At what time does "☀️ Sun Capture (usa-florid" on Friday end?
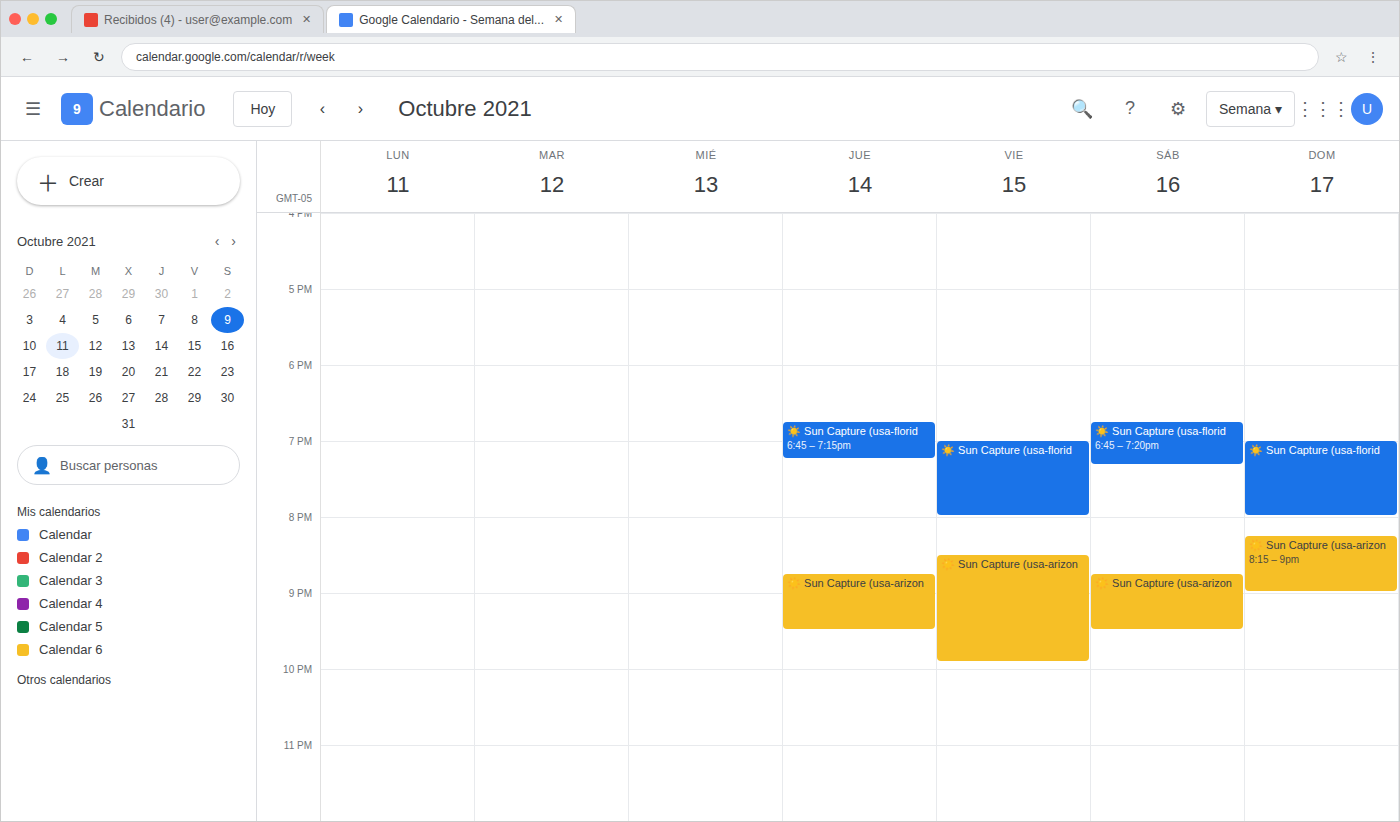
8:00 PM